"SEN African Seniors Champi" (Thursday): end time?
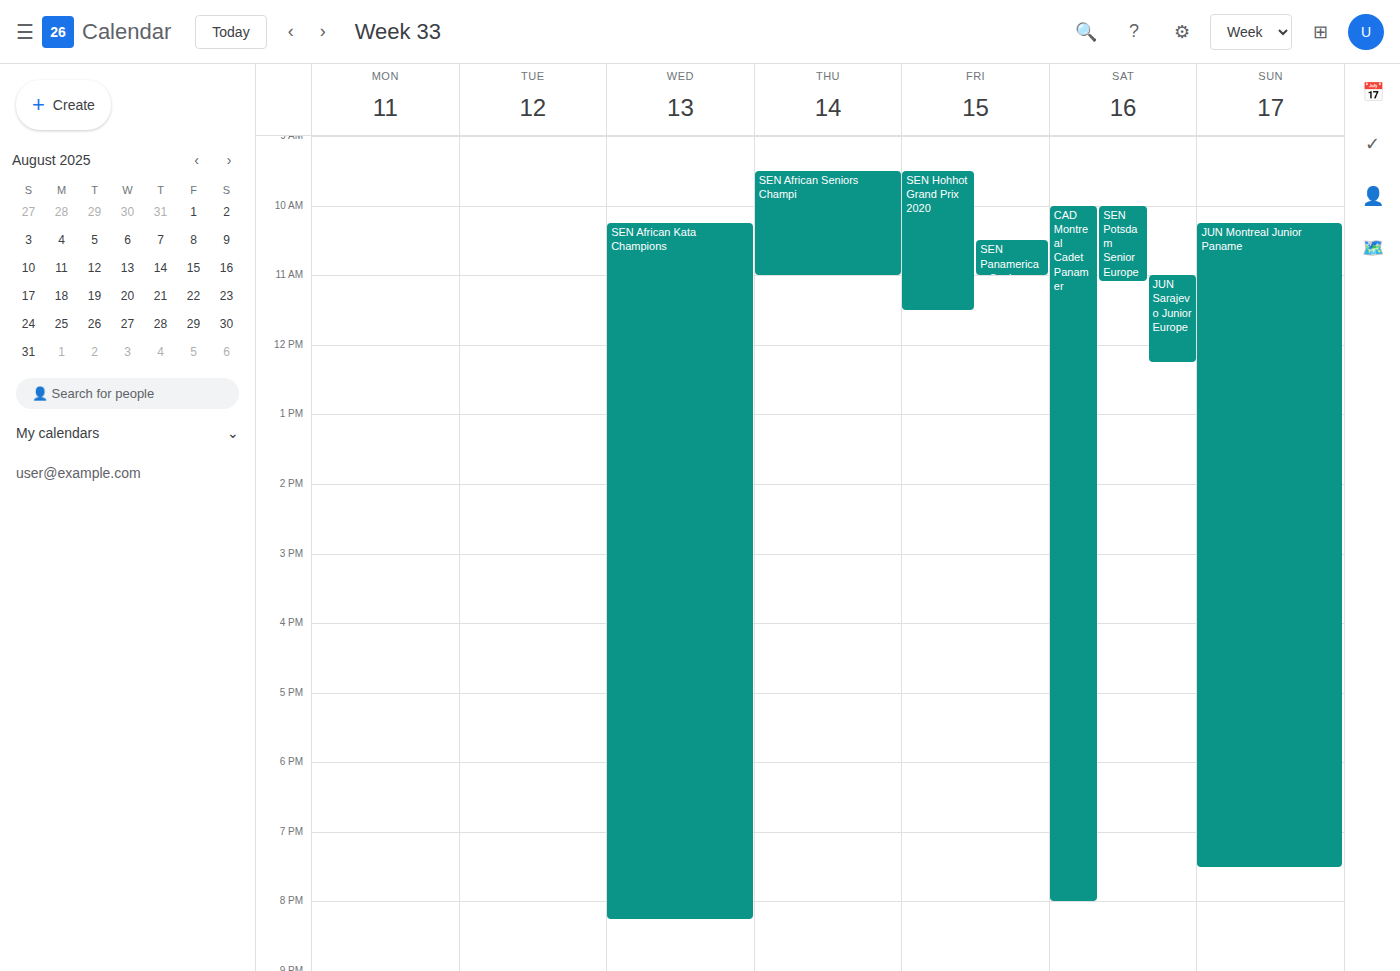
11:00 AM